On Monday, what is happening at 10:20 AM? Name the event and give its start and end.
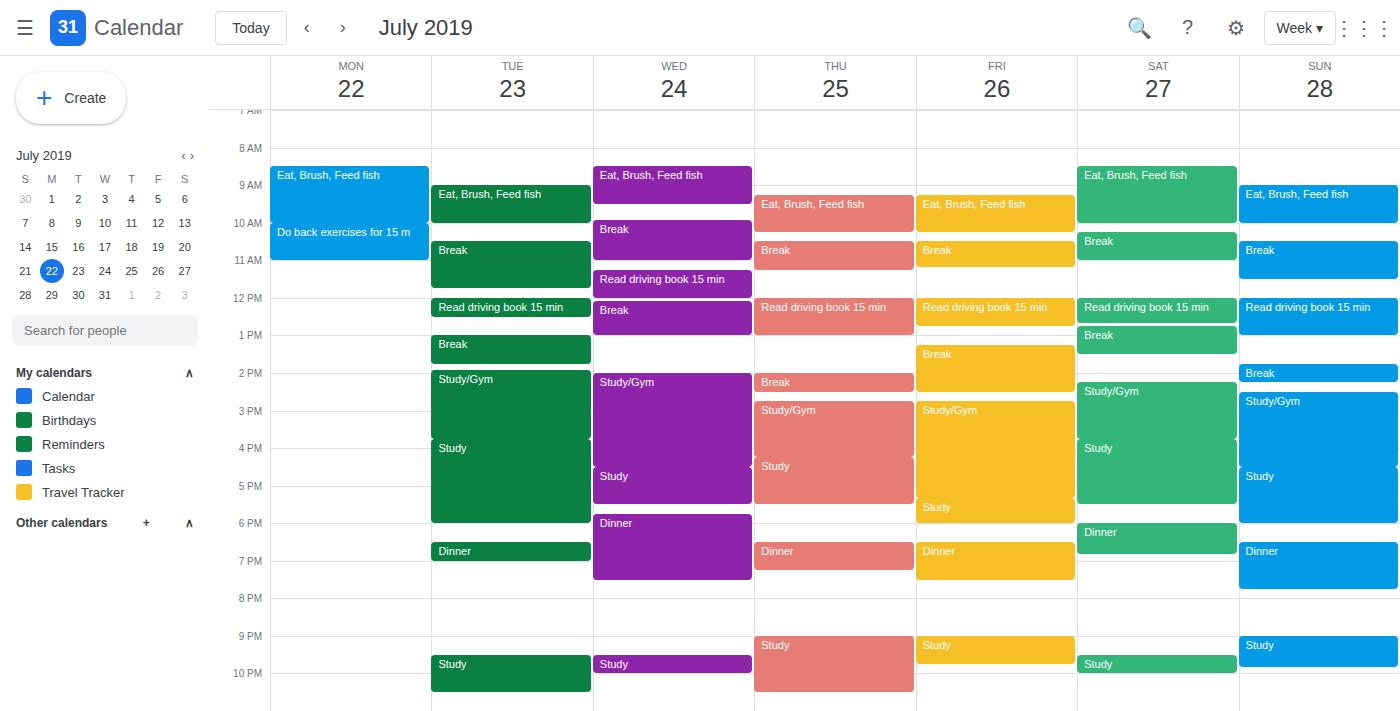
"Do back exercises for 15 m", 10:00 AM to 11:00 AM